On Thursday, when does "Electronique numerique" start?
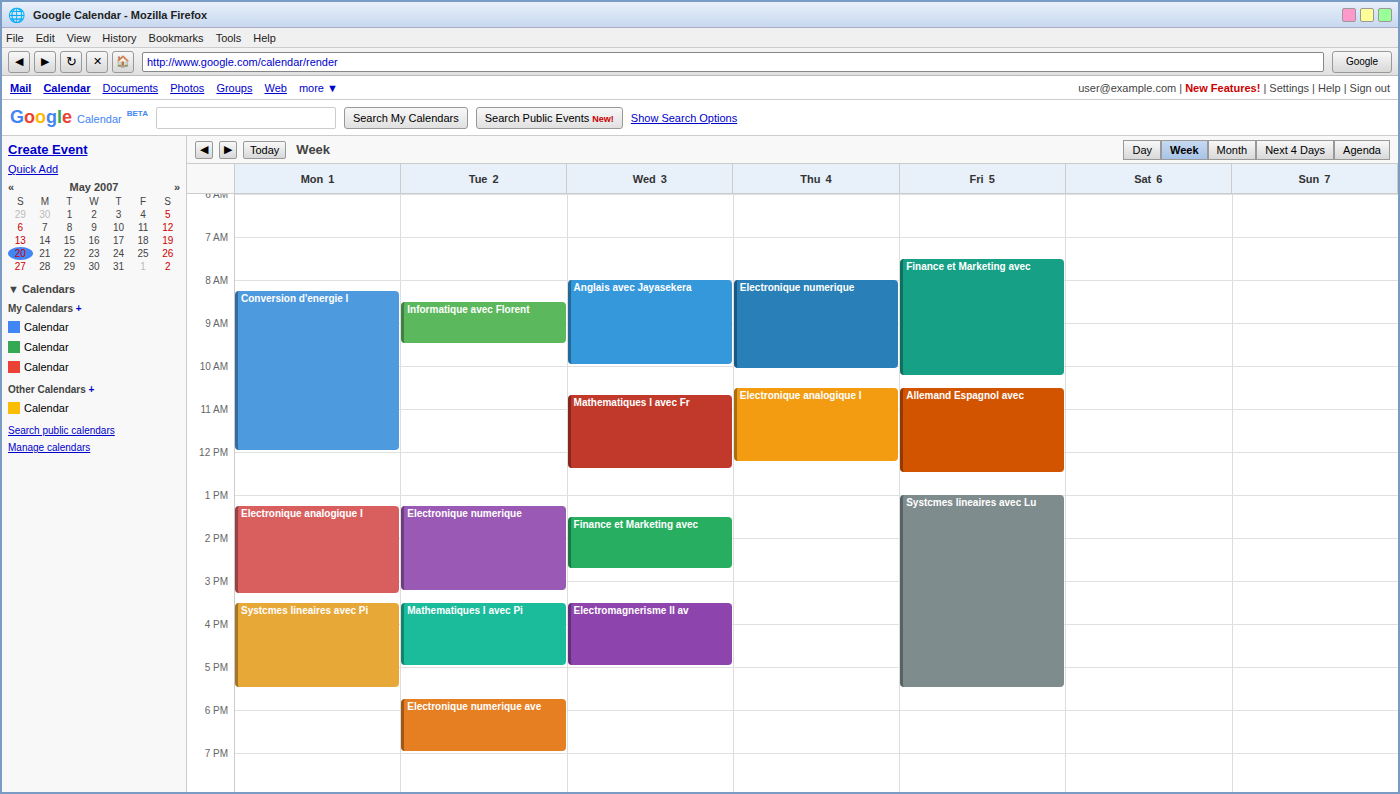
8:00 AM